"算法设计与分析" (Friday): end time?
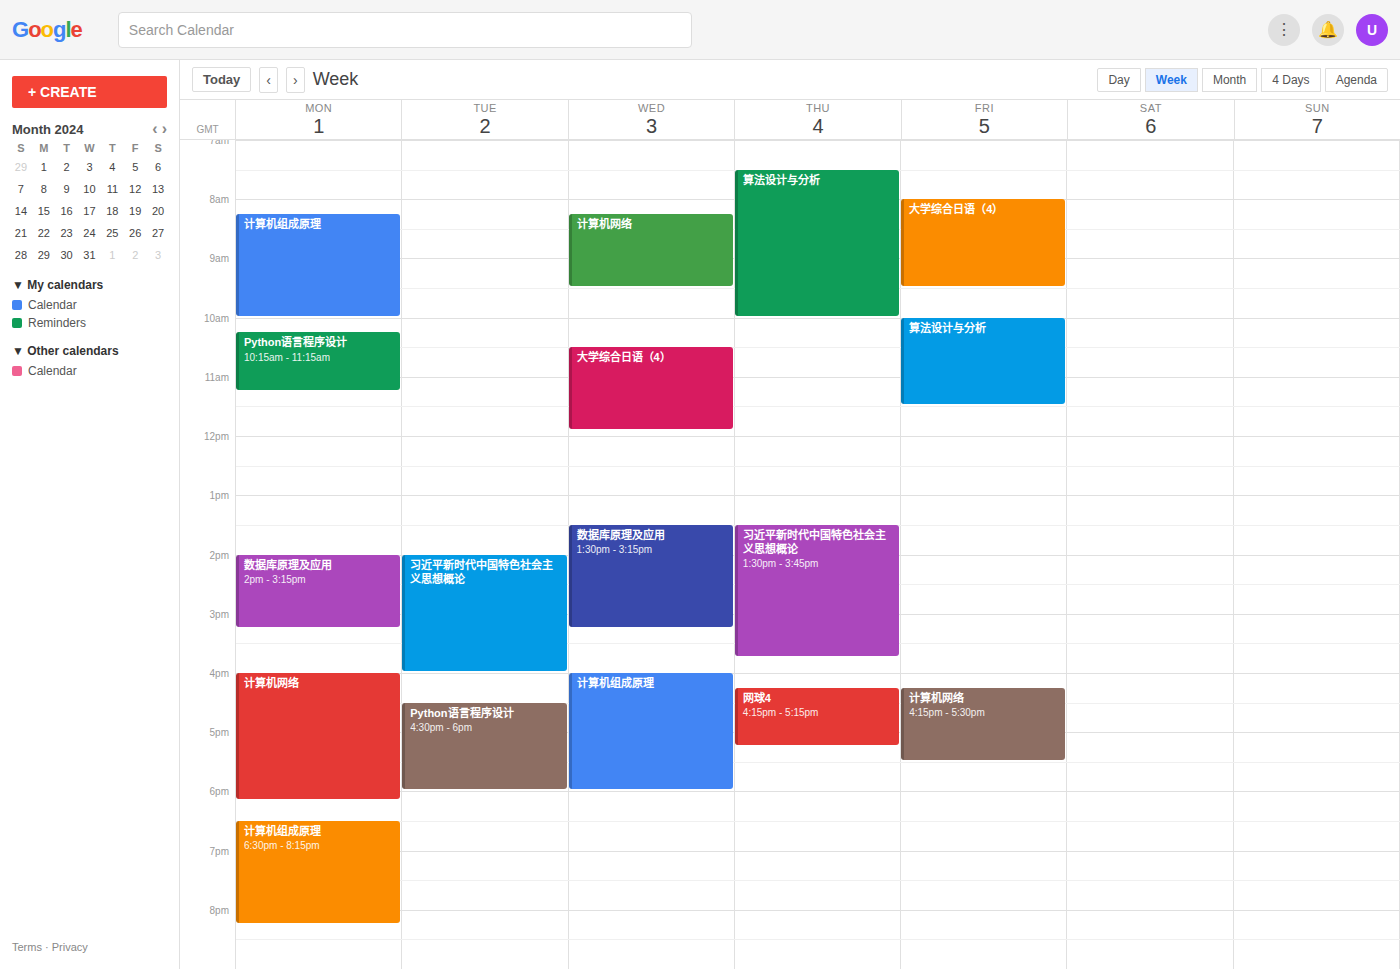
11:30 AM